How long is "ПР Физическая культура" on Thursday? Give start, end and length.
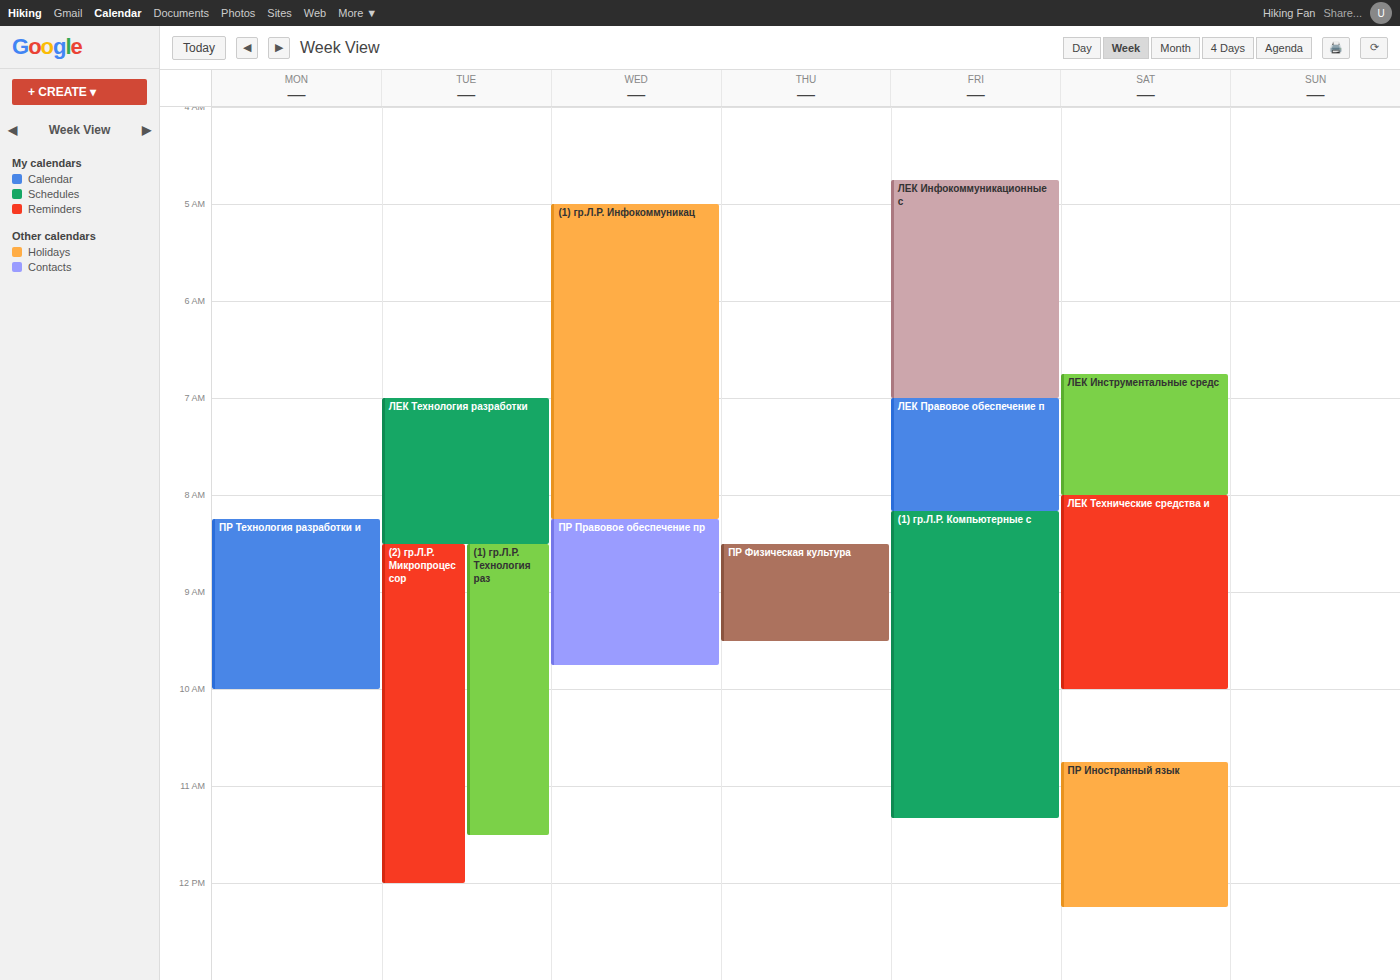
8:30 AM to 9:30 AM, 1 hour